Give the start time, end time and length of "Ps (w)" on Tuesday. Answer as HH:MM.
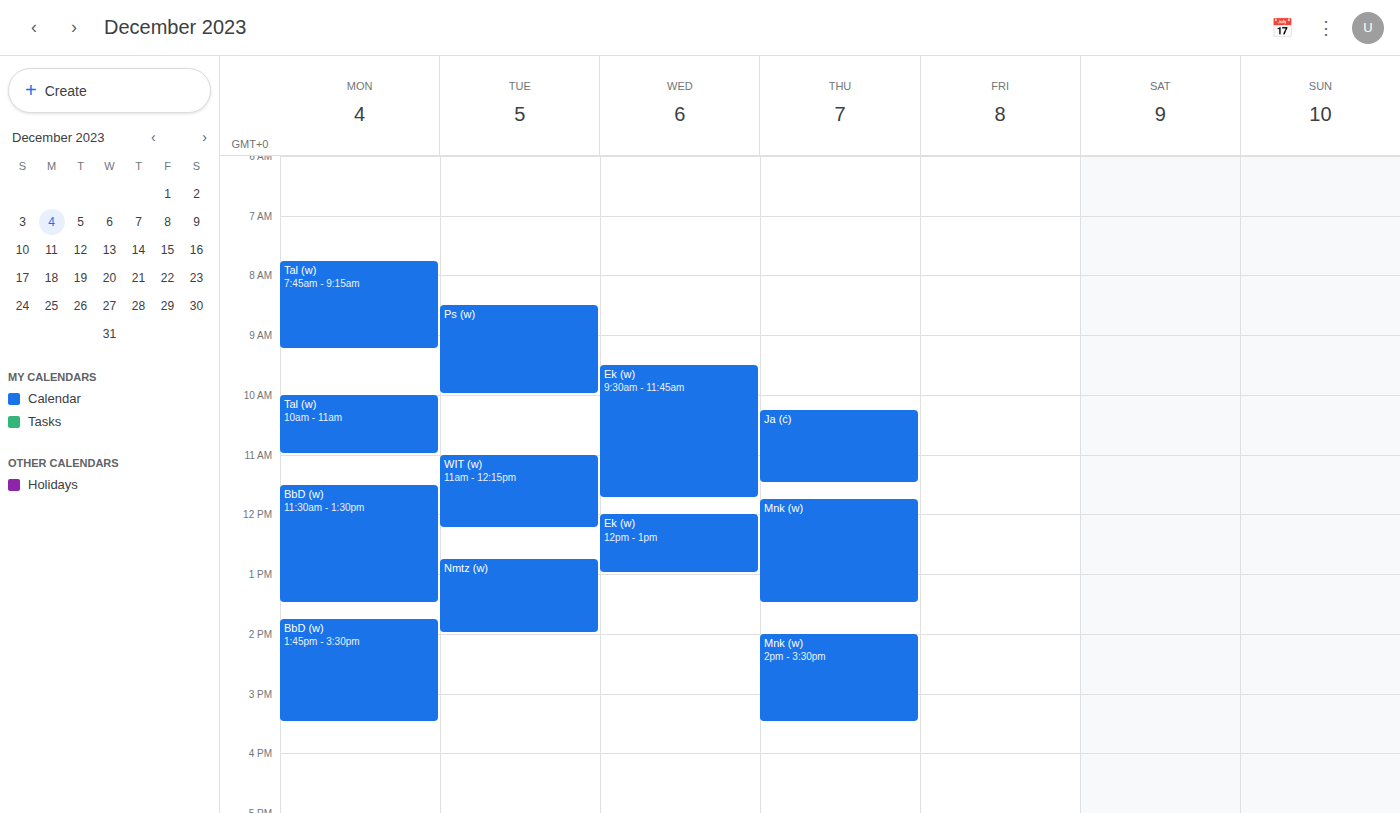
08:30 to 10:00, 1 hour 30 minutes